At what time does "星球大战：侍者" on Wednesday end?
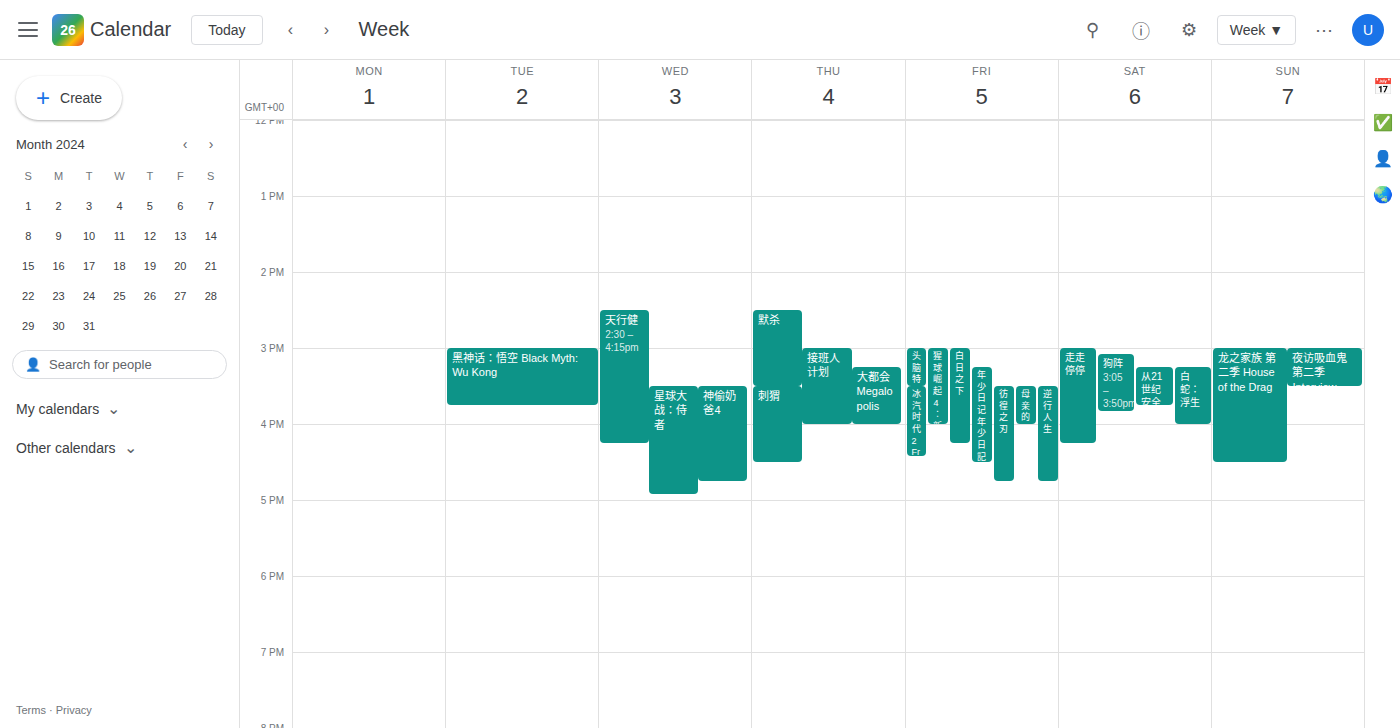
16:55